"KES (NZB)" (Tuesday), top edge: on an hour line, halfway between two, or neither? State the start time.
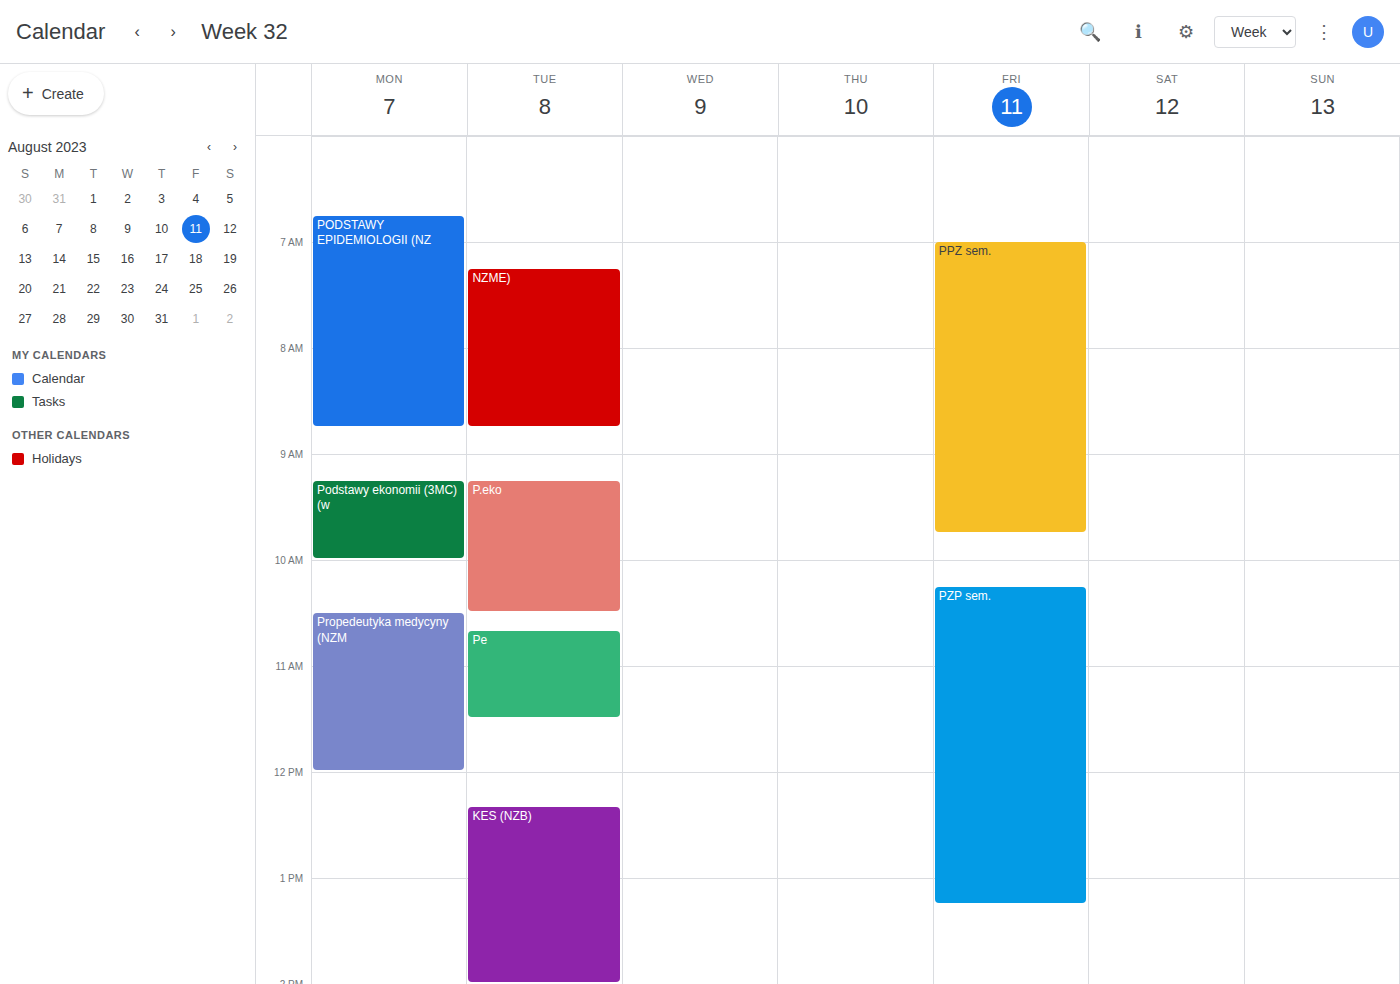
12:20 PM -- neither: 20 minutes below the 12 PM line and 40 minutes above the 1 PM line.